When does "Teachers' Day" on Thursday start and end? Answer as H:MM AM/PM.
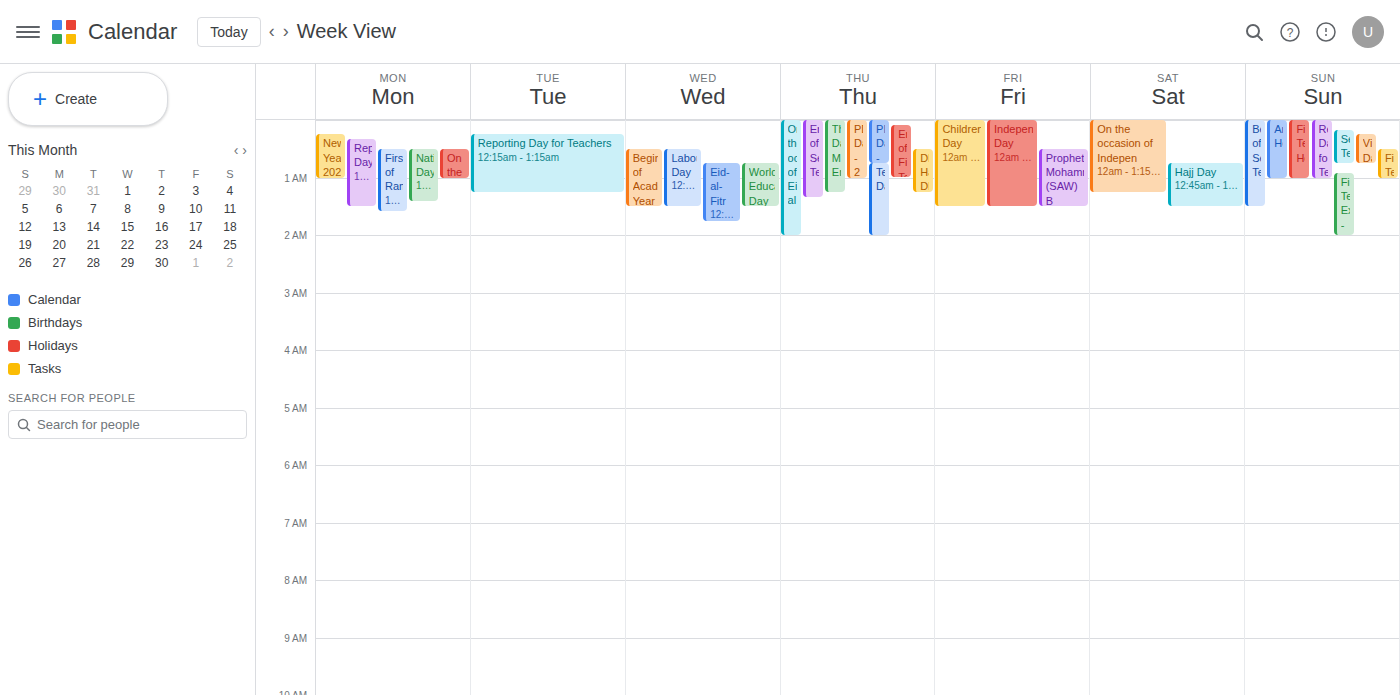
12:45 AM to 2:00 AM